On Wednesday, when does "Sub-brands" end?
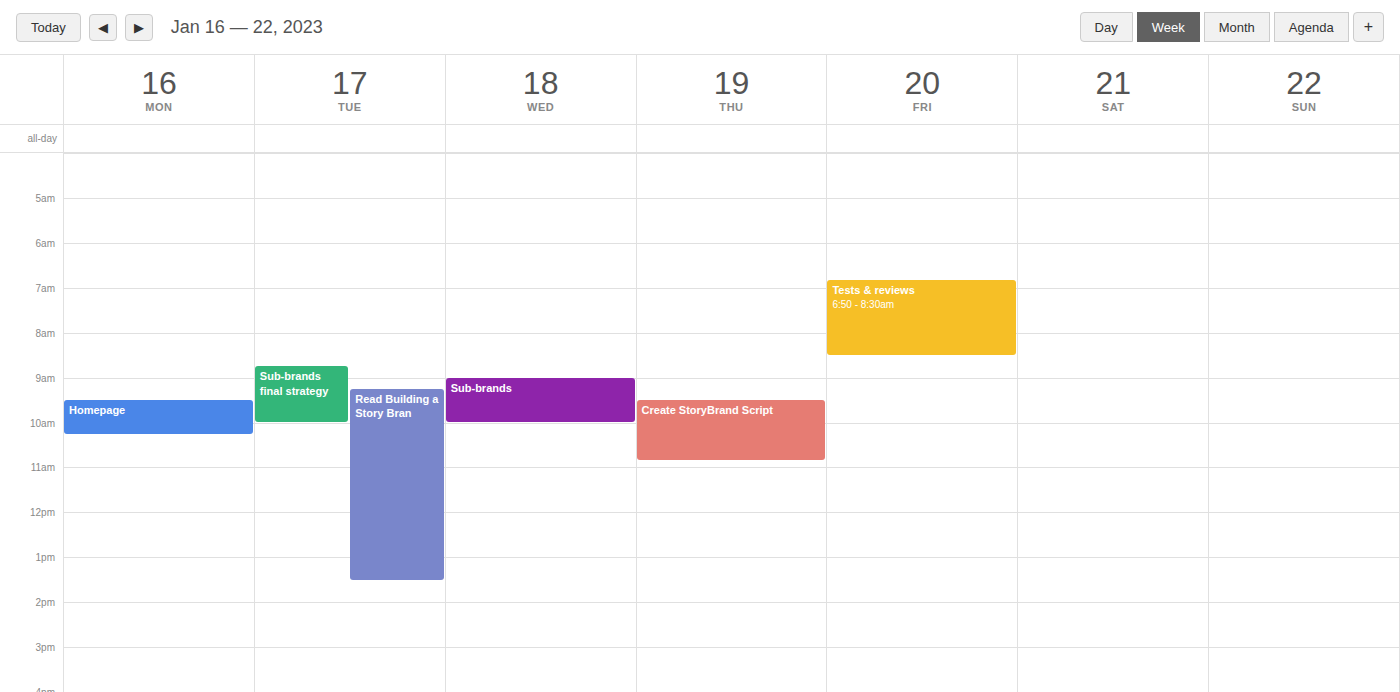
10:00 AM